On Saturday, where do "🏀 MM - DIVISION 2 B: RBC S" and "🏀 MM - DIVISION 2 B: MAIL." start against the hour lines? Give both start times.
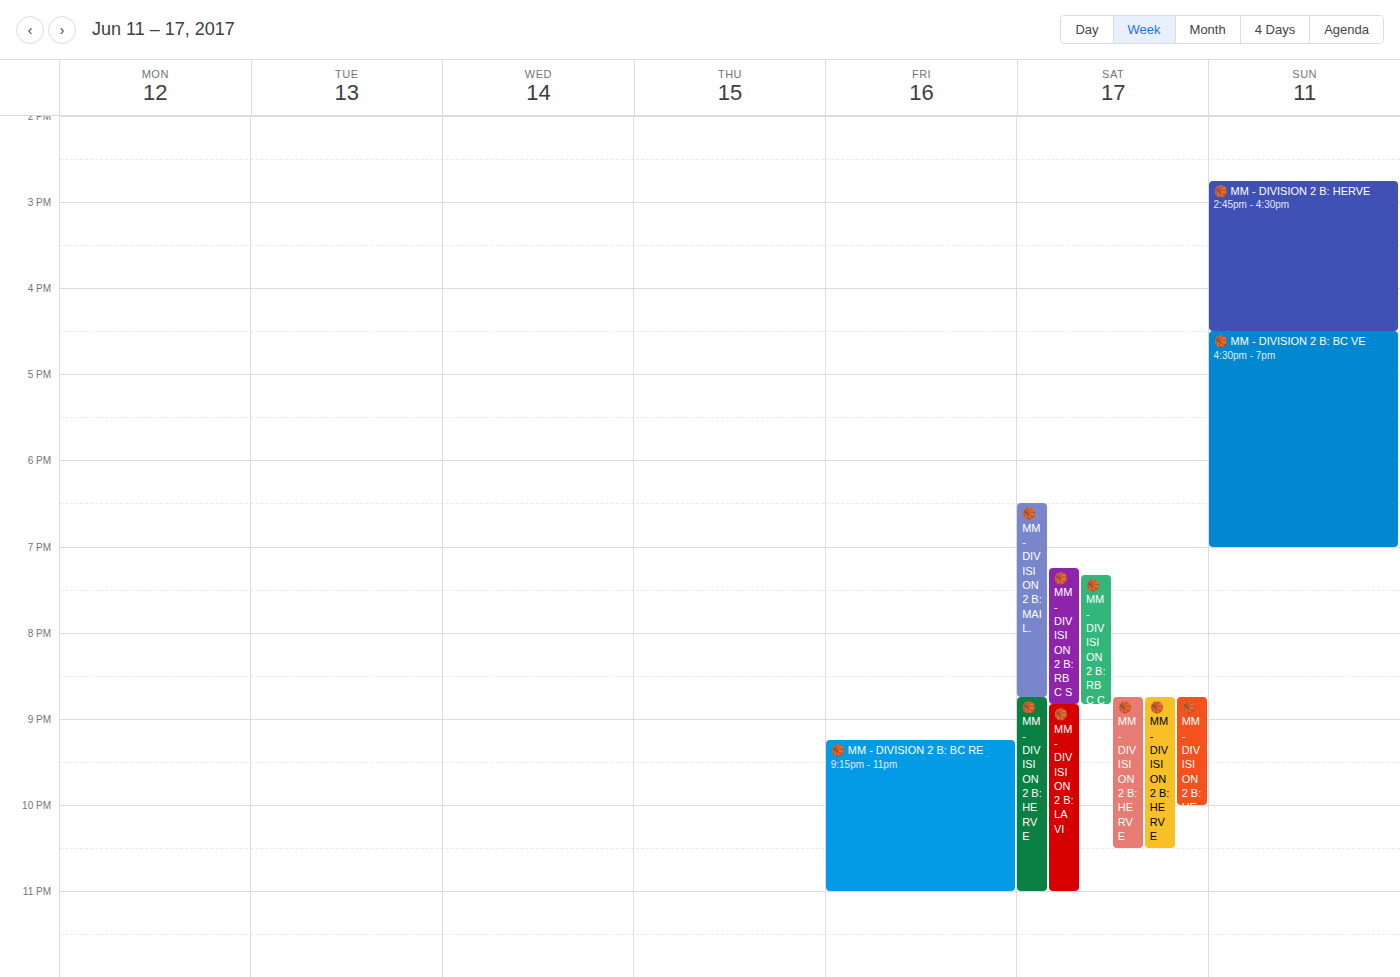
"🏀 MM - DIVISION 2 B: RBC S": 7:15 PM, neither: a quarter of the way from the 7 PM line to the 8 PM line. "🏀 MM - DIVISION 2 B: MAIL.": 6:30 PM, halfway between the 6 PM and 7 PM lines.